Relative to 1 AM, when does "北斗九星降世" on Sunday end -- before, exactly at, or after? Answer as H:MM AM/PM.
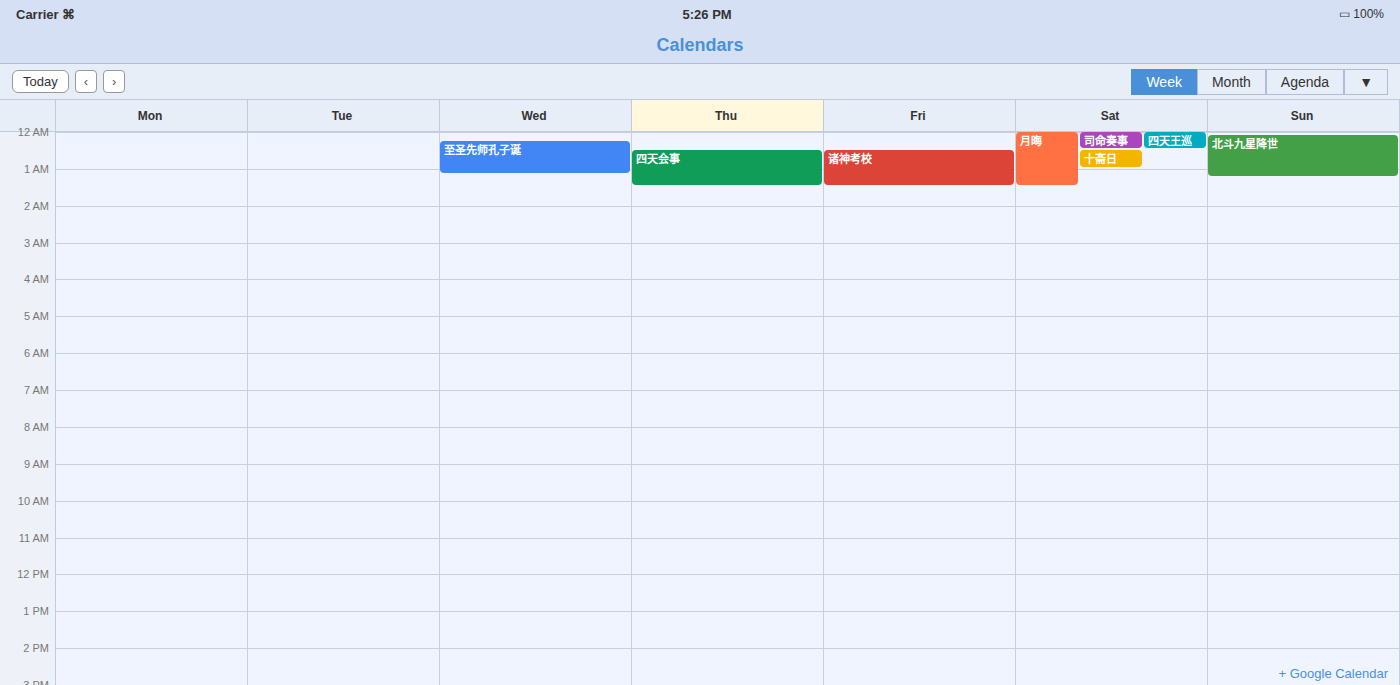
1:15 AM -- after 1 AM, 15 minutes below the 1 AM line.